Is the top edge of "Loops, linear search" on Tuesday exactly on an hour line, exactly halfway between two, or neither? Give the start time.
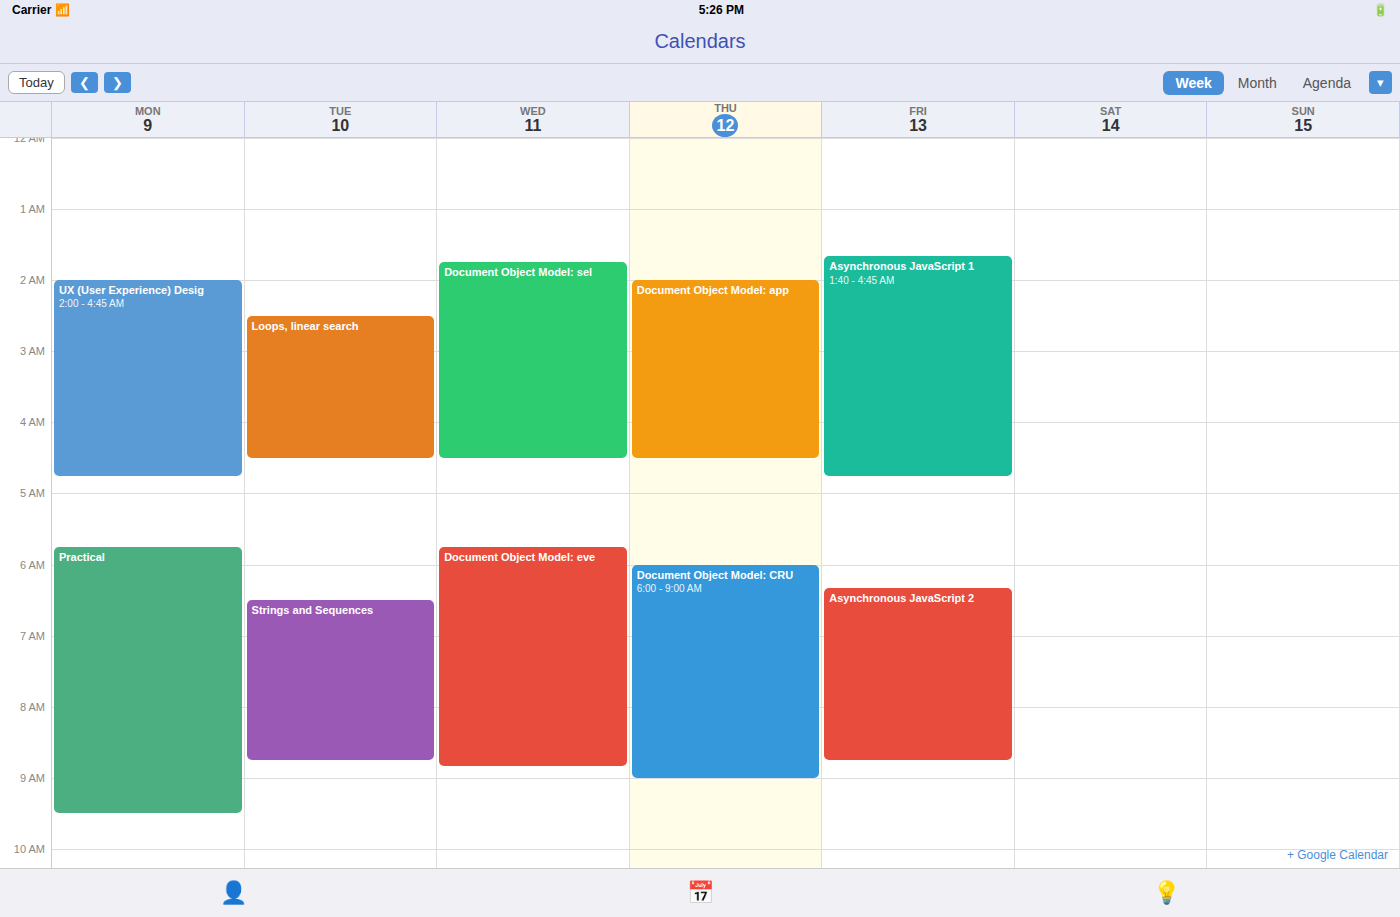
2:30 AM -- halfway between the 2 AM and 3 AM lines.